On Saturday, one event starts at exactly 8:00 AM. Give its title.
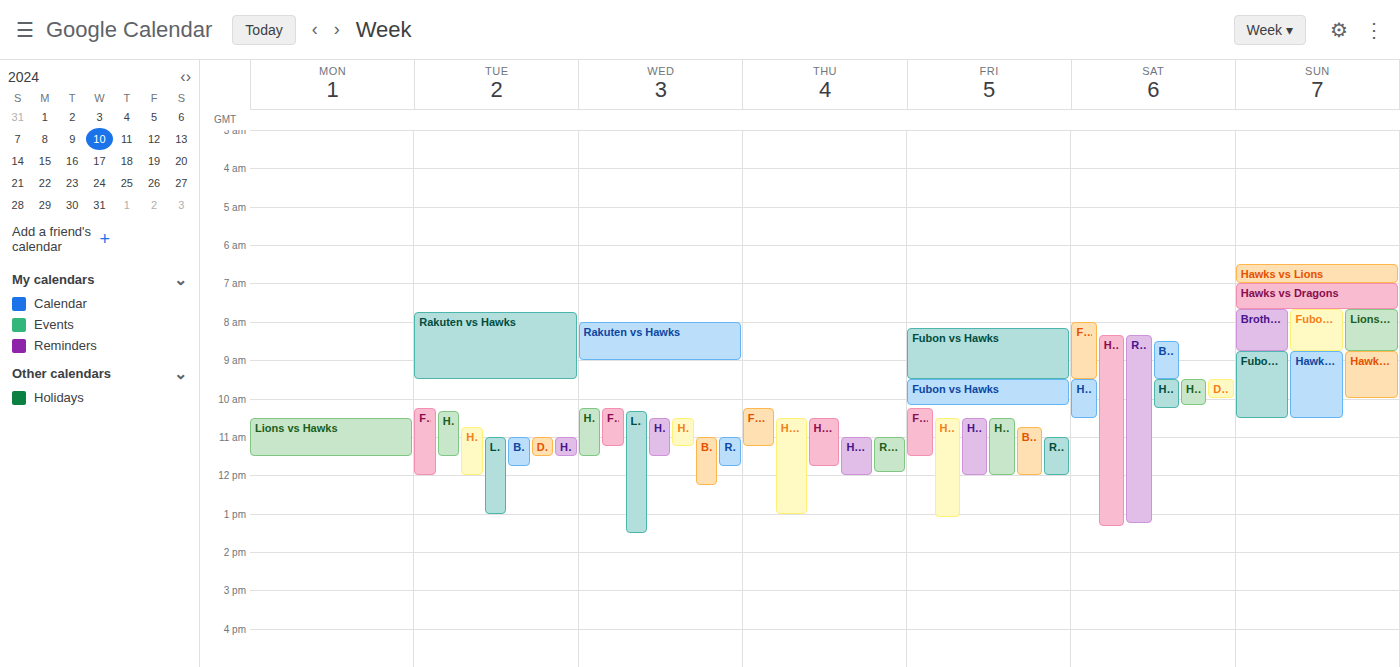
"Fubon vs Hawks"